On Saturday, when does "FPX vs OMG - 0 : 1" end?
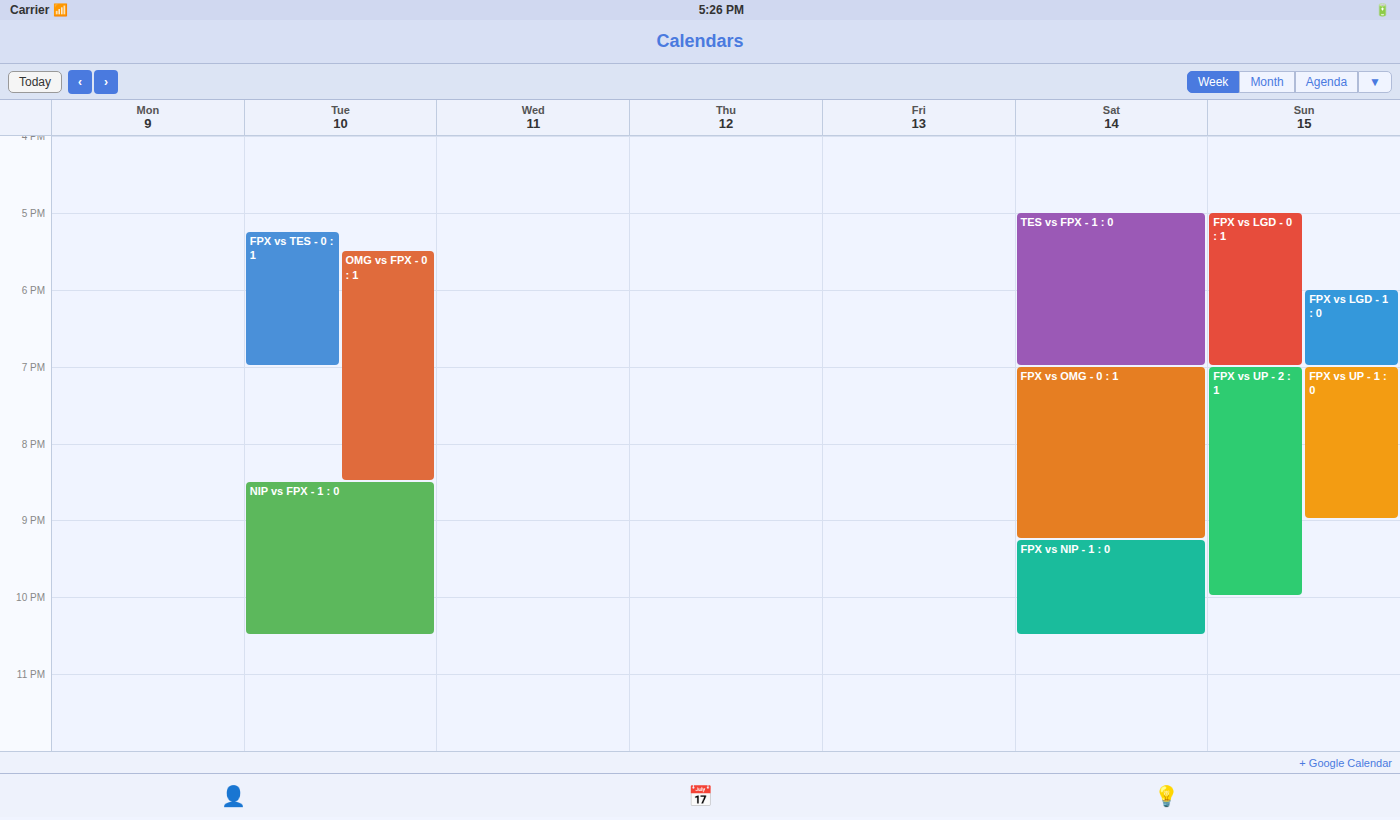
9:15 PM